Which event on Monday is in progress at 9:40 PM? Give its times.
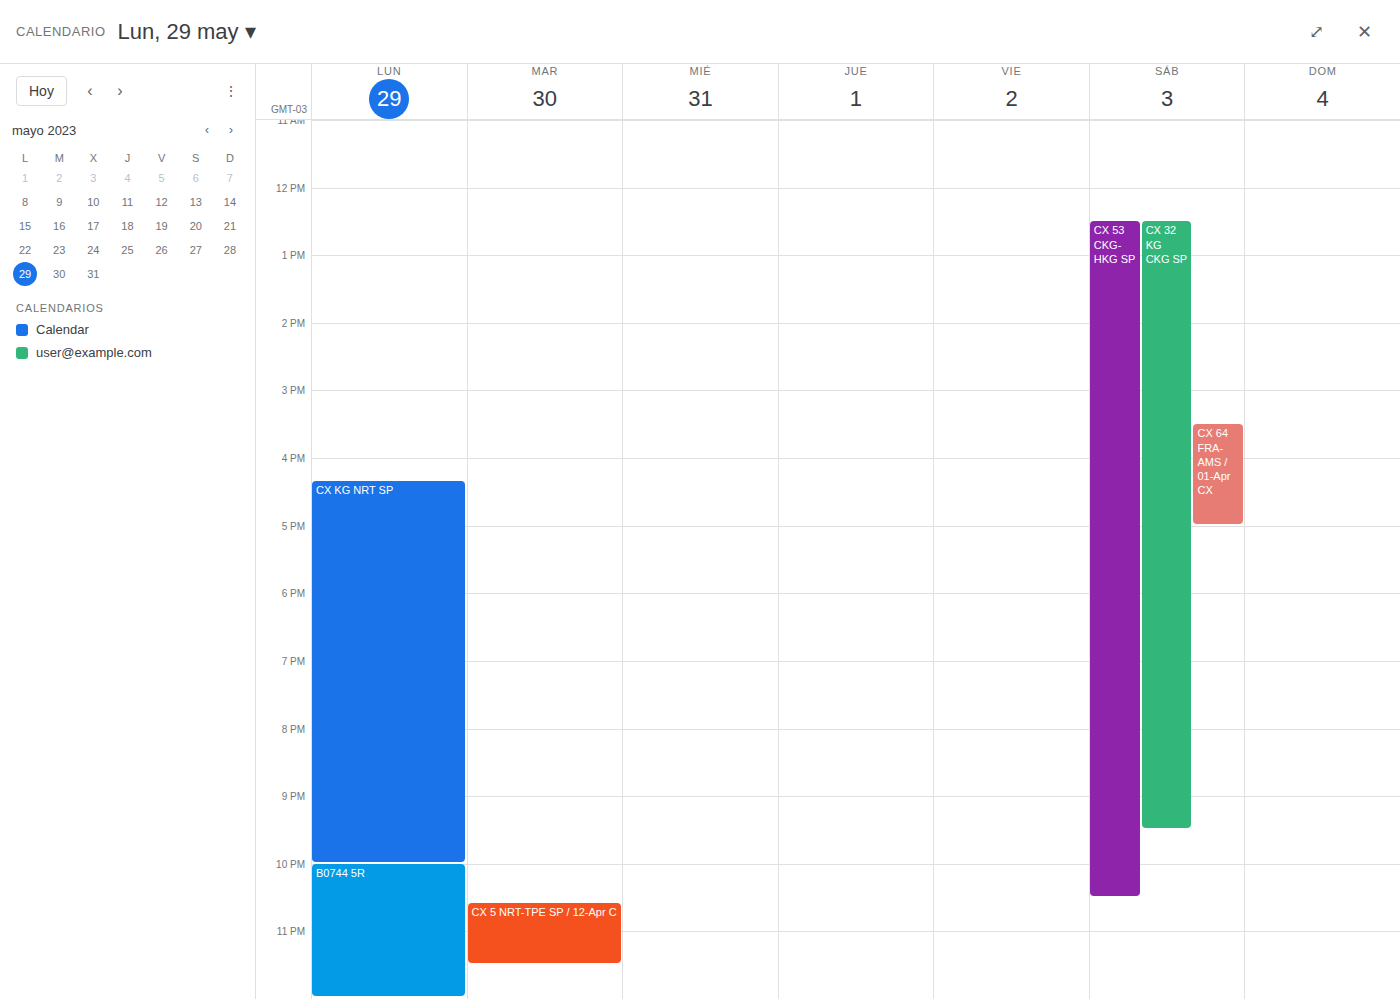
"CX KG NRT SP", 4:20 PM to 10:00 PM